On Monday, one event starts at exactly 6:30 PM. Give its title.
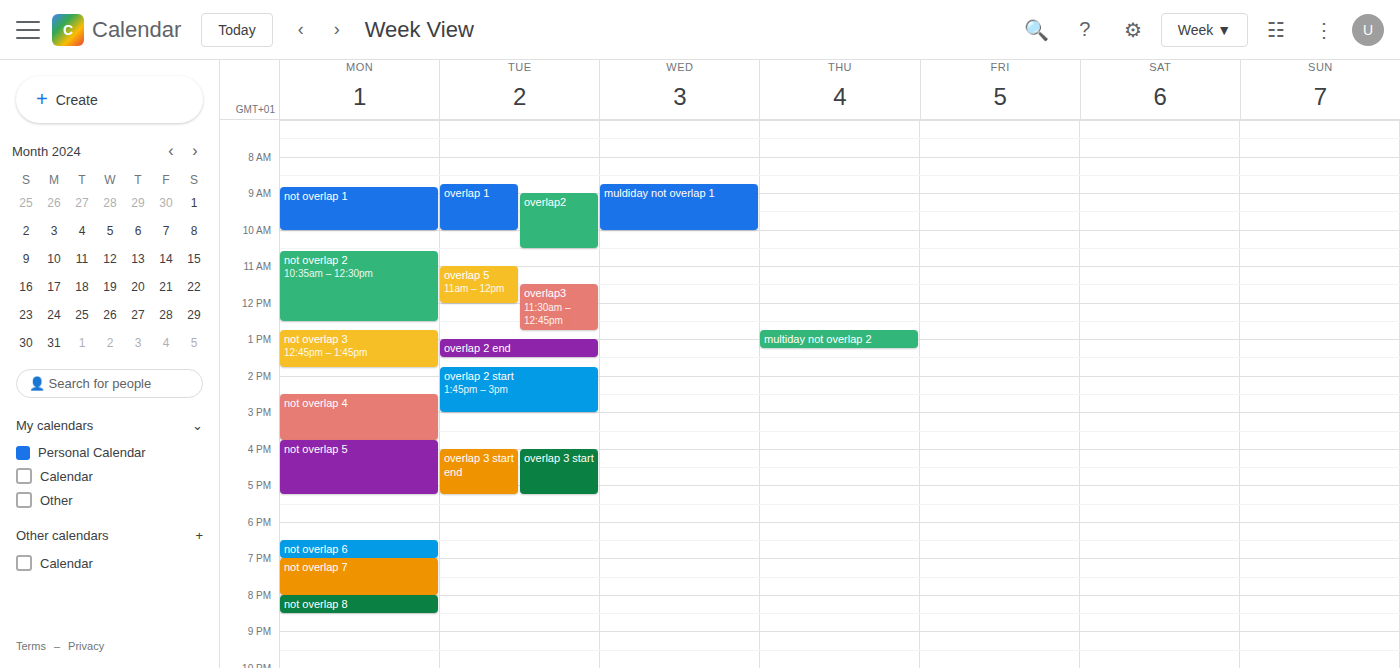
"not overlap 6"